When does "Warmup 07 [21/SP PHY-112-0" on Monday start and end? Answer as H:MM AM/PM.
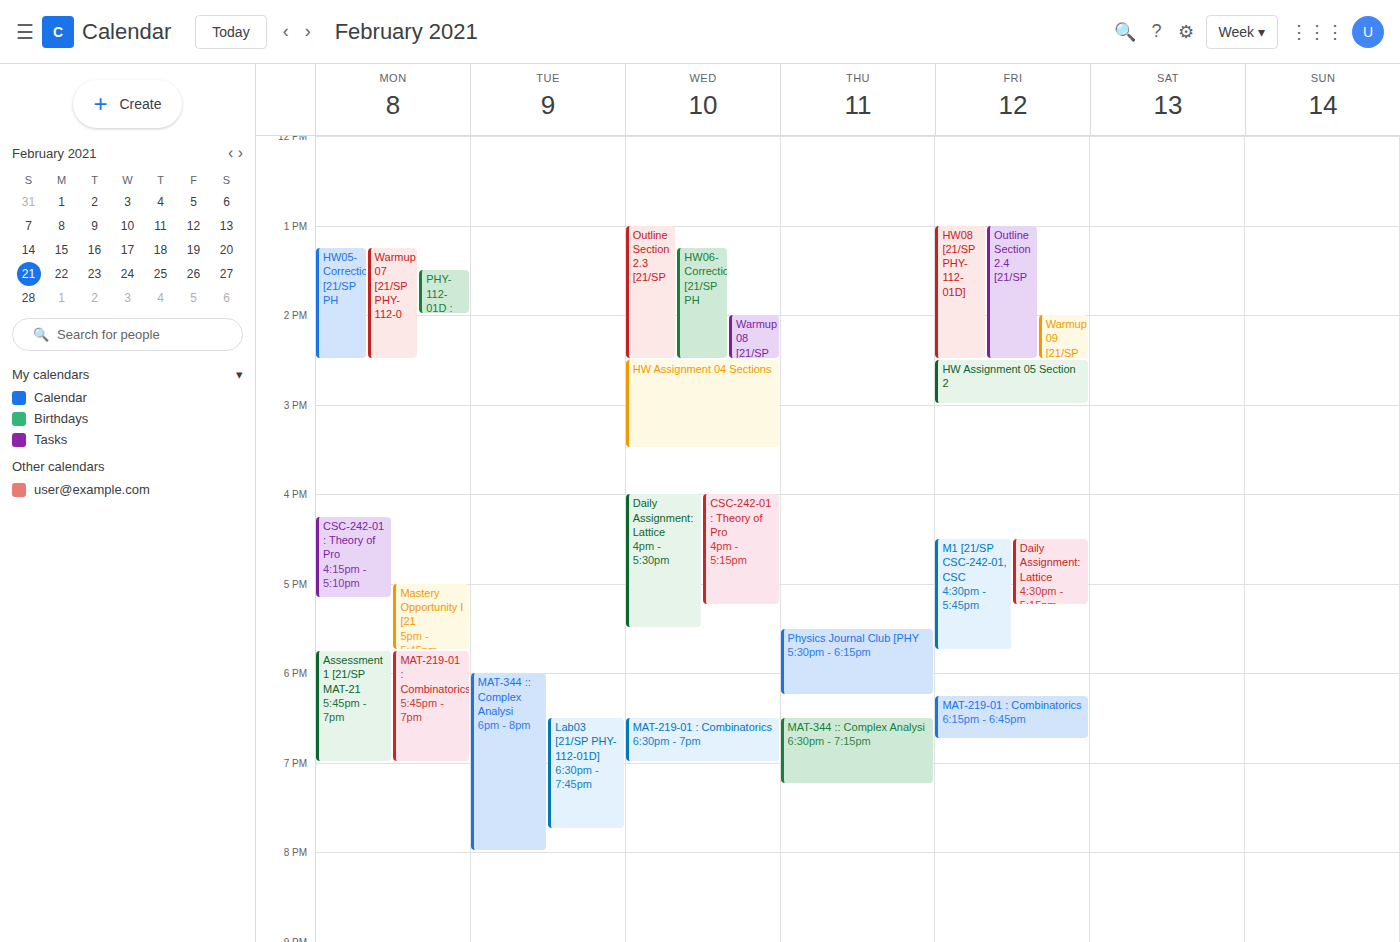
1:15 PM to 2:30 PM